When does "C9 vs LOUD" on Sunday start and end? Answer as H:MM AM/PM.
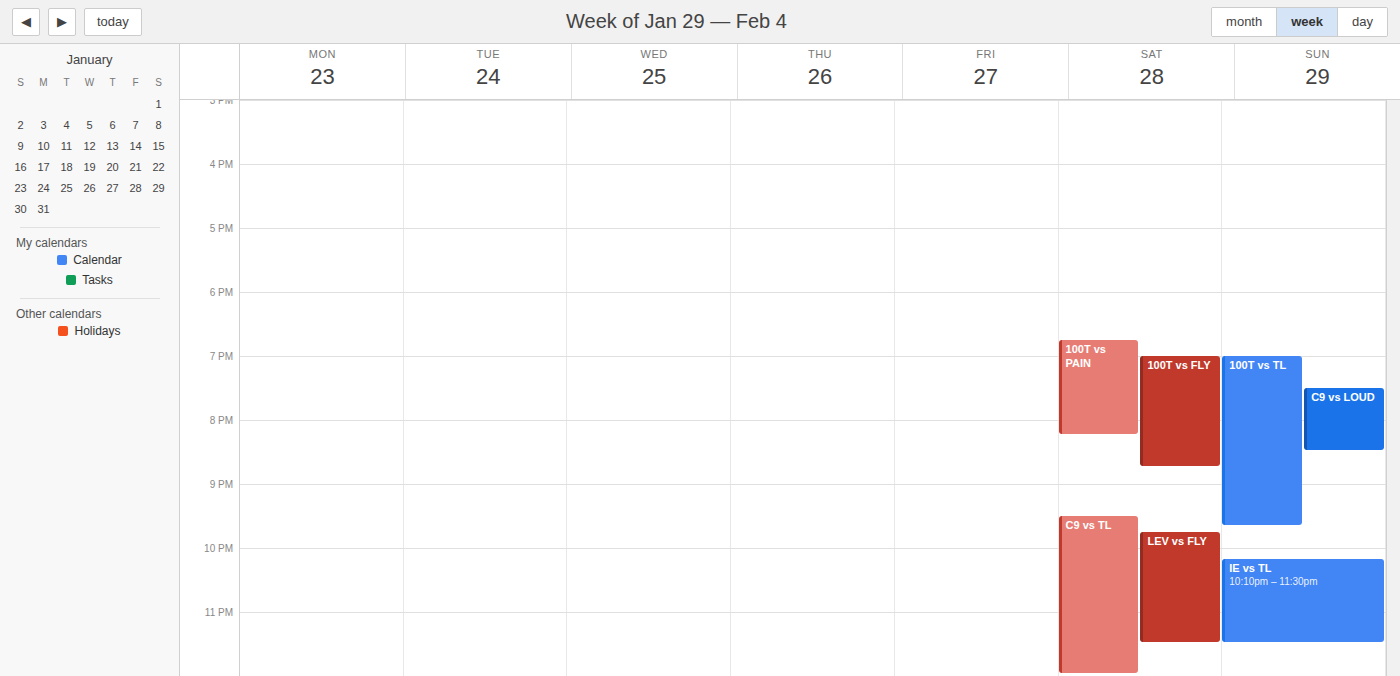
7:30 PM to 8:30 PM